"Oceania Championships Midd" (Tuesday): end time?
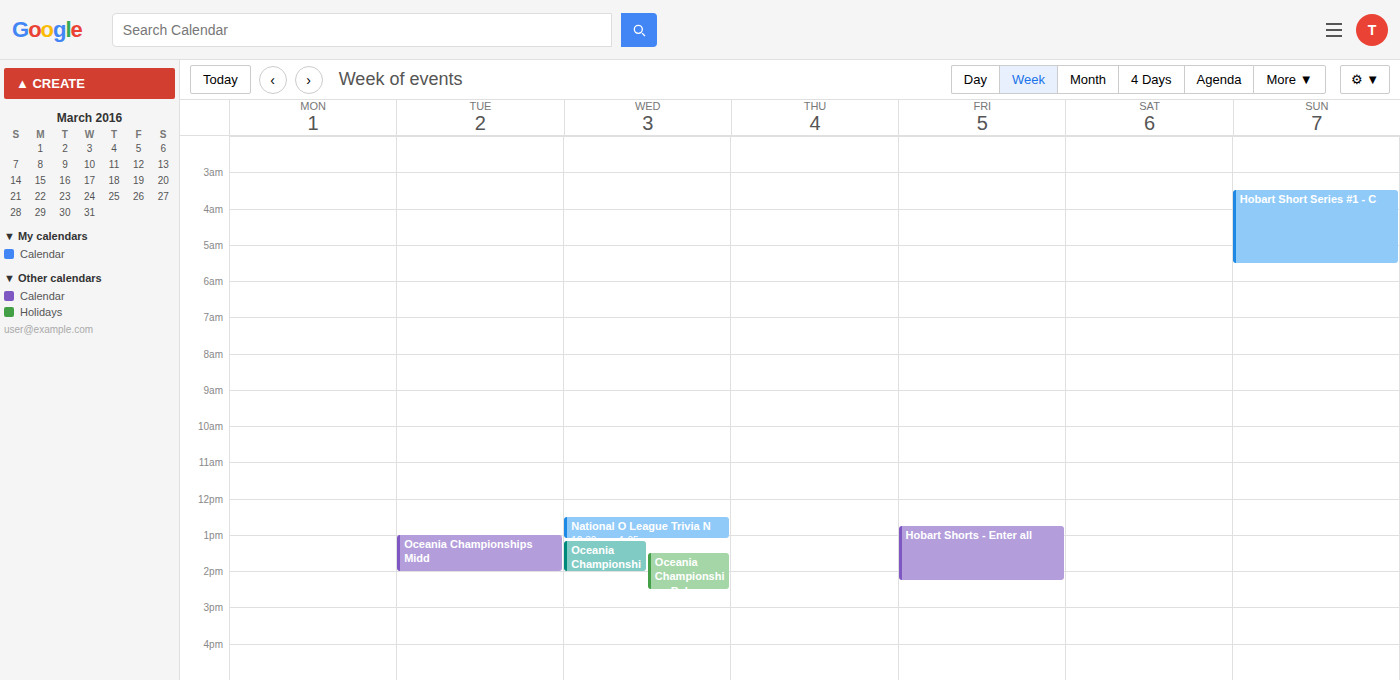
14:00